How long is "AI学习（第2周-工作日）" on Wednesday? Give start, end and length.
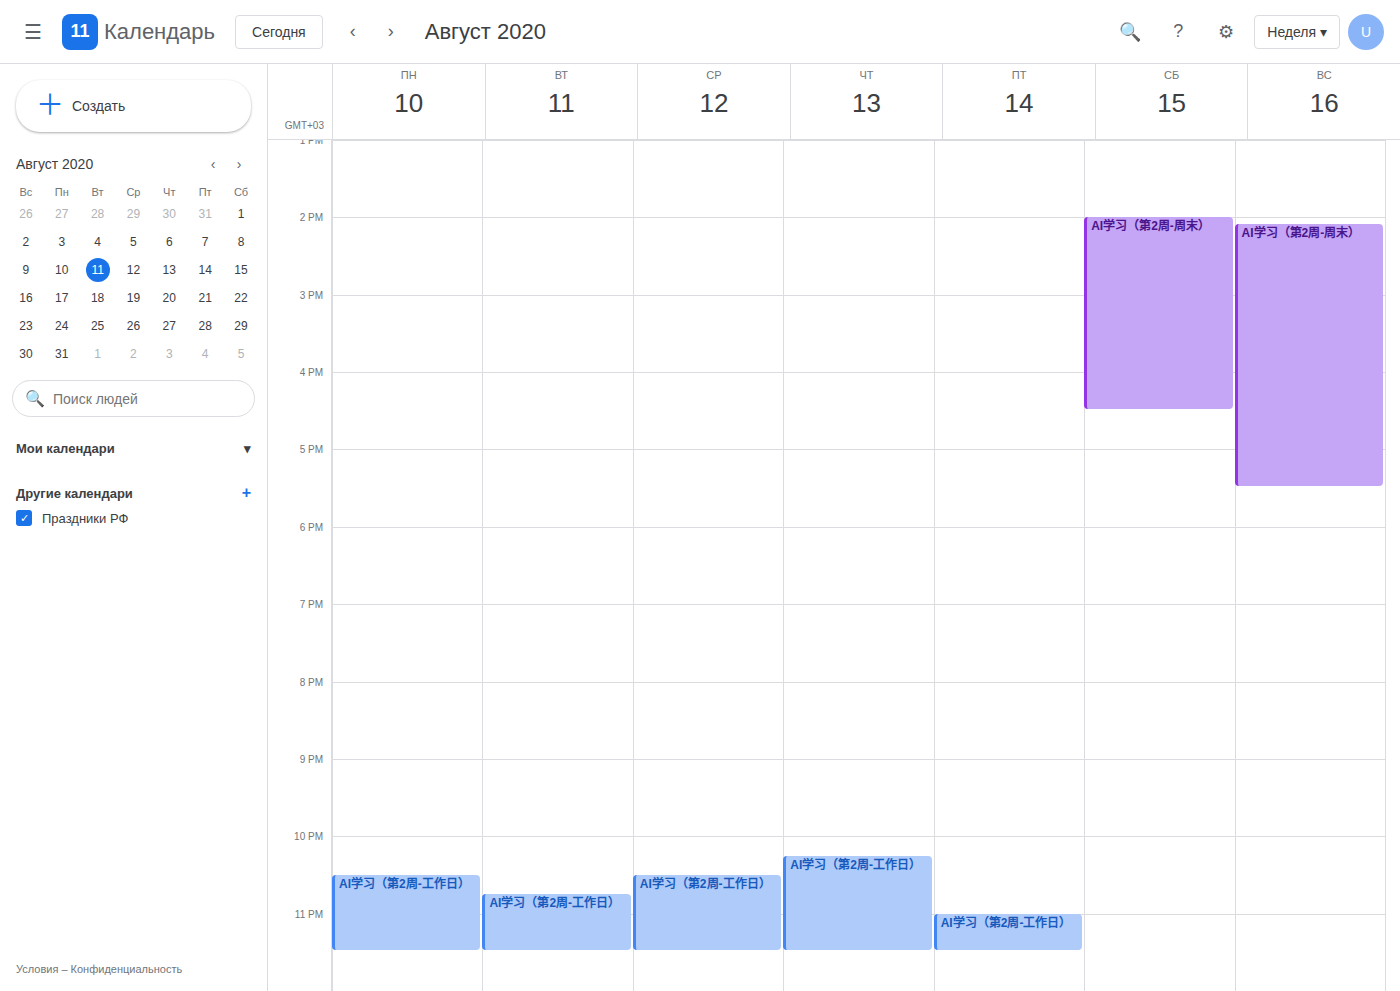
10:30 PM to 11:30 PM, 1 hour